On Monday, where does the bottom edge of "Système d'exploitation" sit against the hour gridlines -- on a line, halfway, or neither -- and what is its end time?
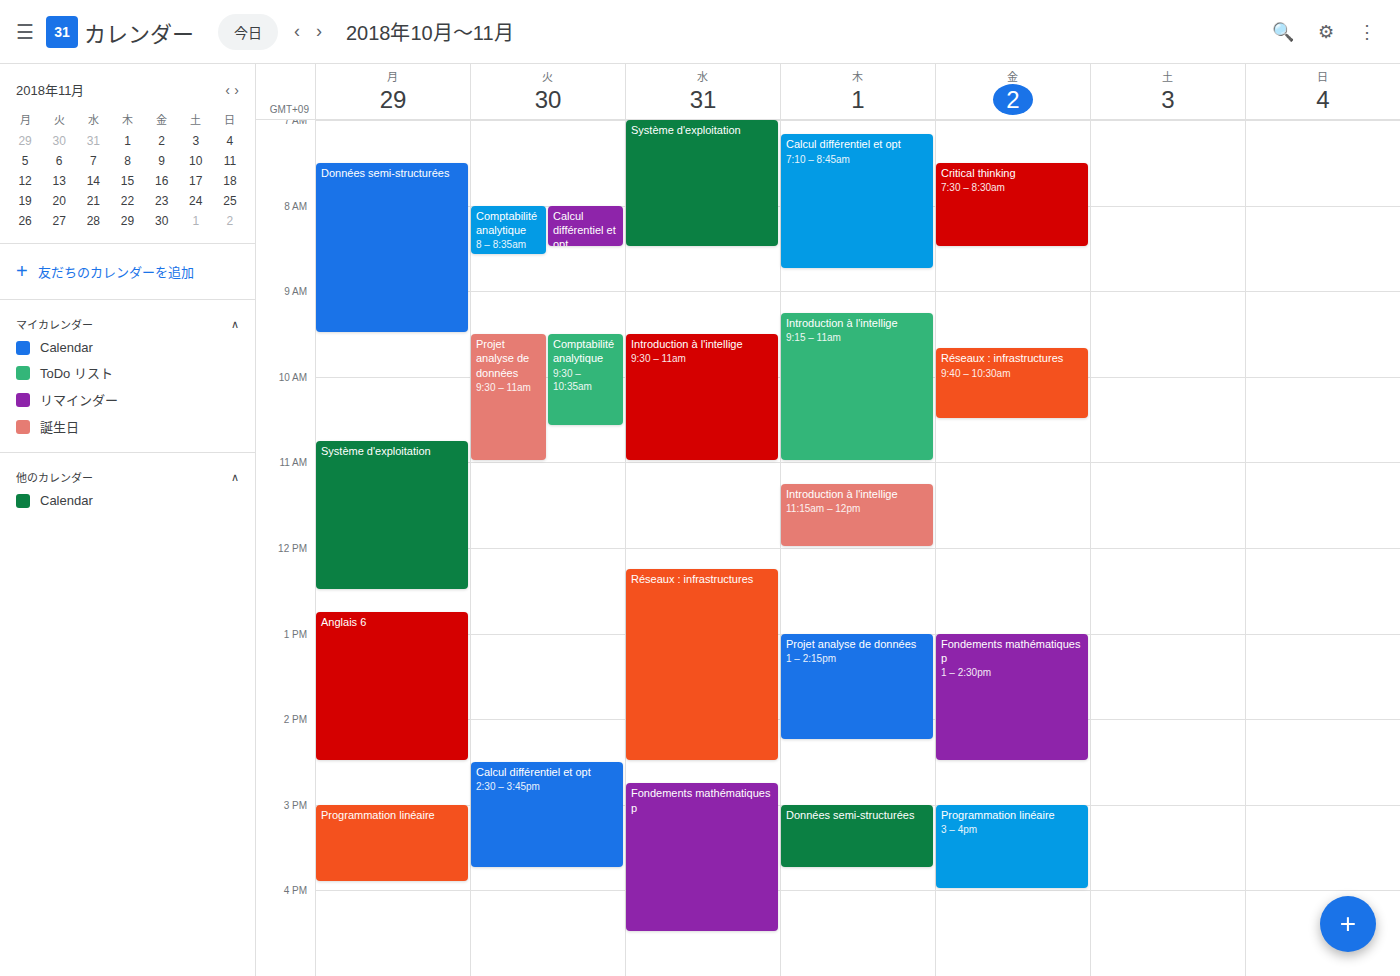
12:30 PM -- halfway between the 12 PM and 1 PM lines.